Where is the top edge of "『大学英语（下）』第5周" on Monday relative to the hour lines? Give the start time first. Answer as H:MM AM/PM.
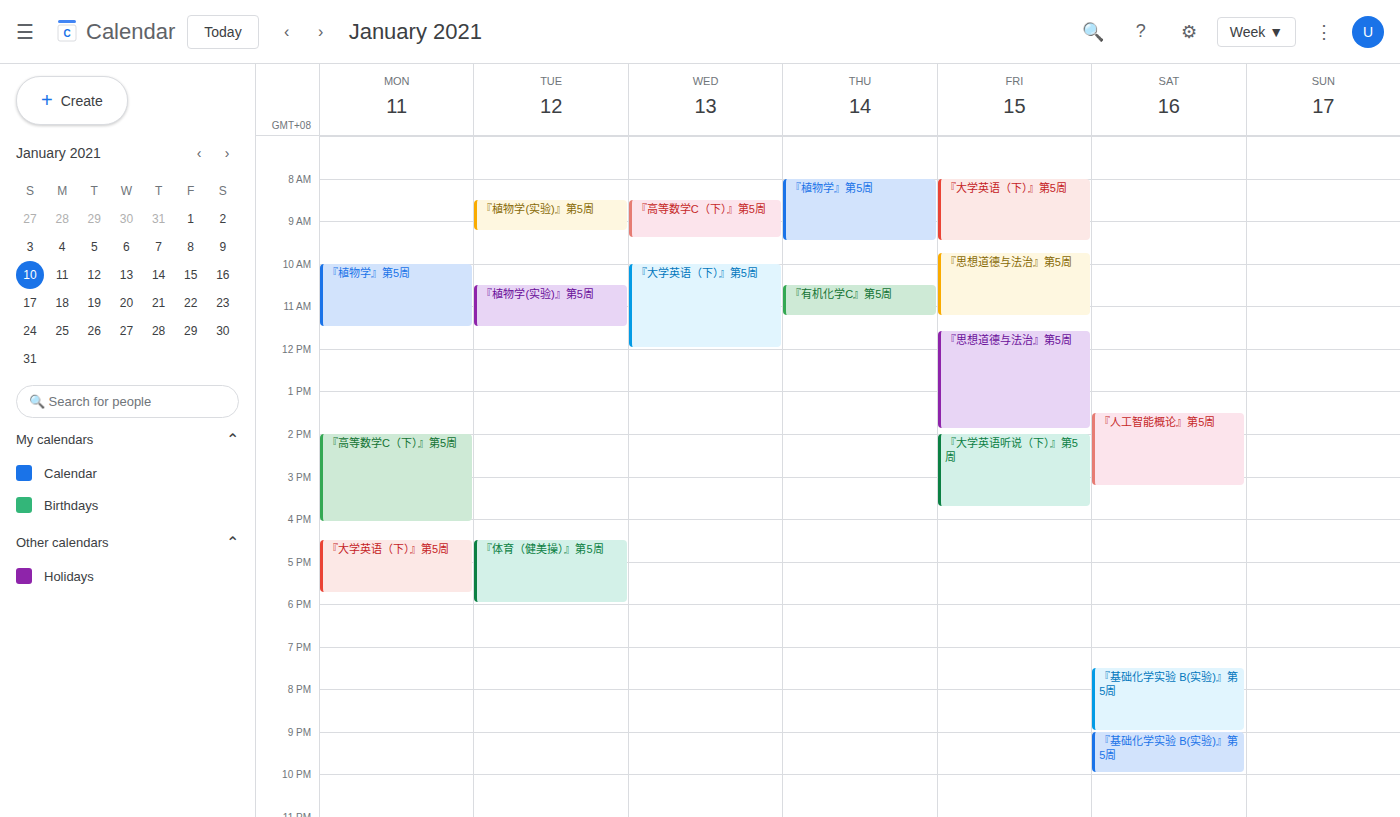
4:30 PM -- halfway between the 4 PM and 5 PM lines.